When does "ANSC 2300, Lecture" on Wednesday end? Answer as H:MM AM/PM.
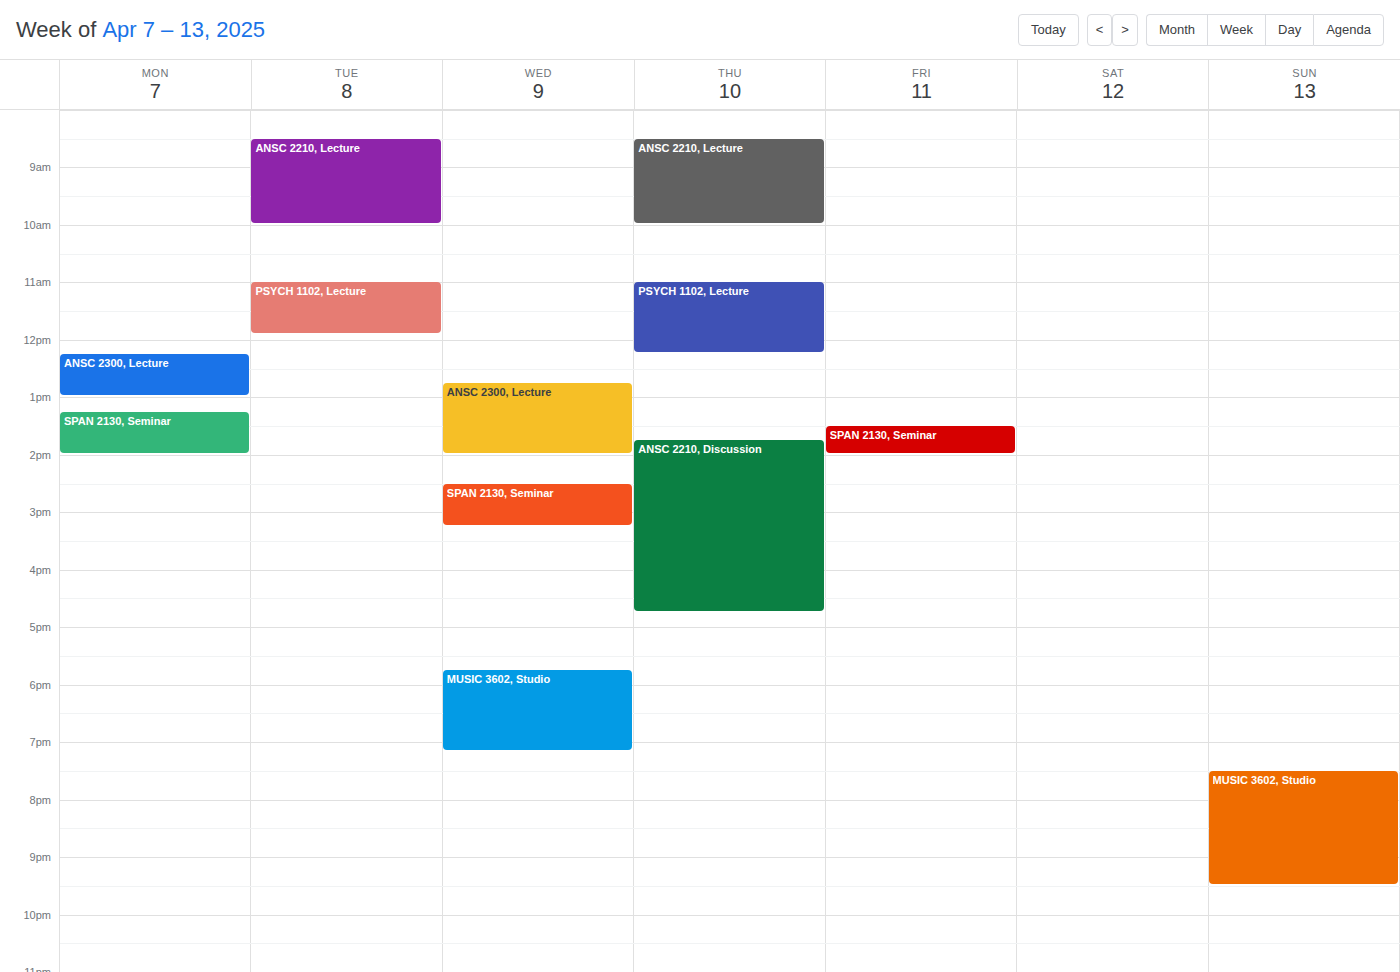
2:00 PM